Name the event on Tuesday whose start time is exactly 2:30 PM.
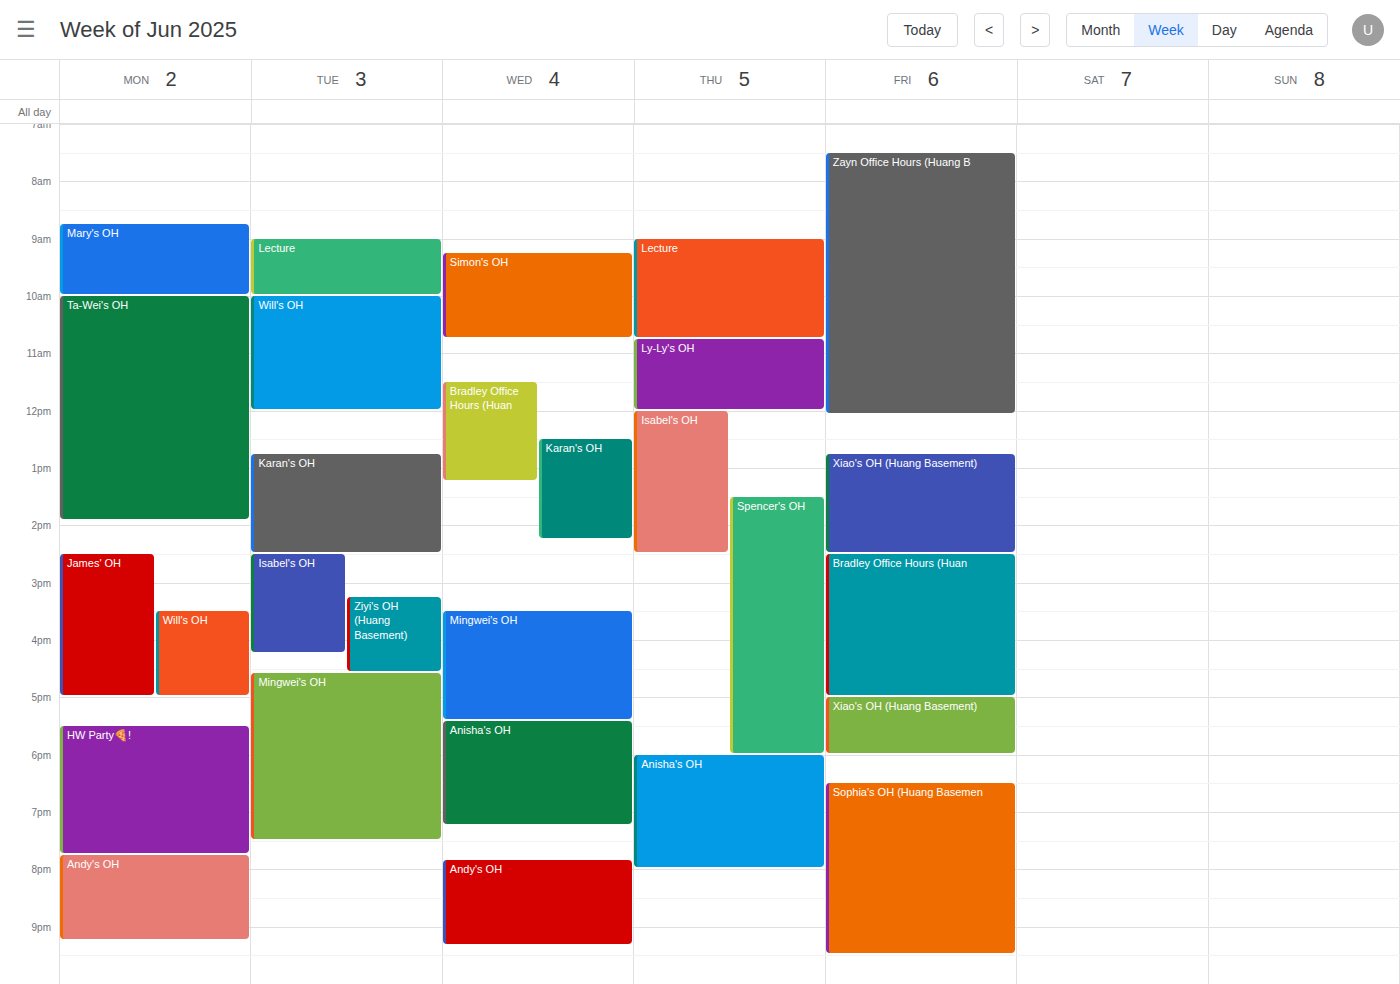
"Isabel's OH"